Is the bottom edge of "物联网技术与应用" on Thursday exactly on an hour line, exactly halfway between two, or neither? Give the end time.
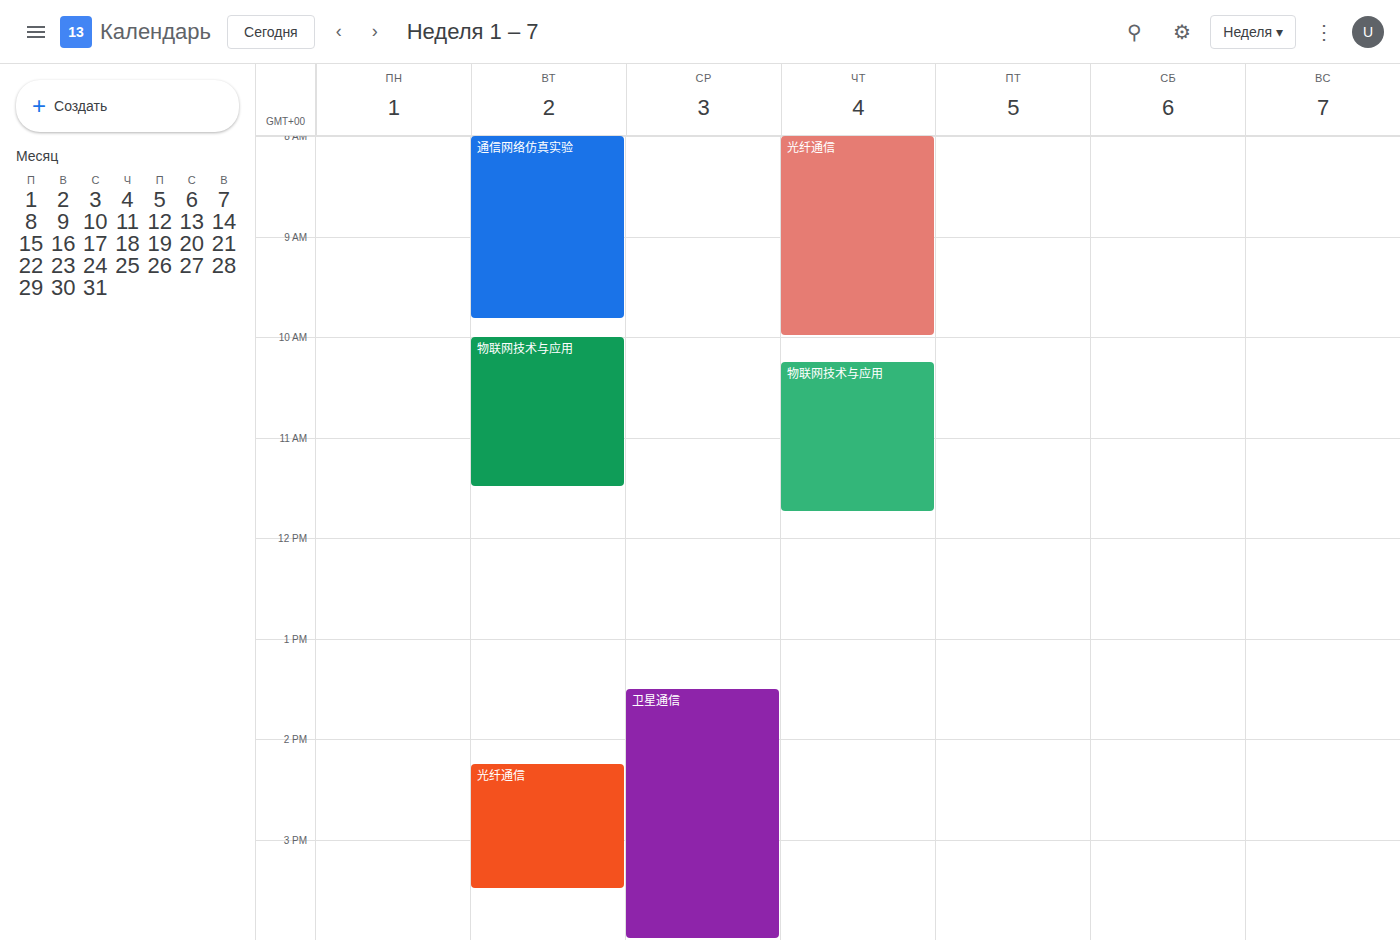
11:45 AM -- neither: three quarters of the way from the 11 AM line to the 12 PM line.